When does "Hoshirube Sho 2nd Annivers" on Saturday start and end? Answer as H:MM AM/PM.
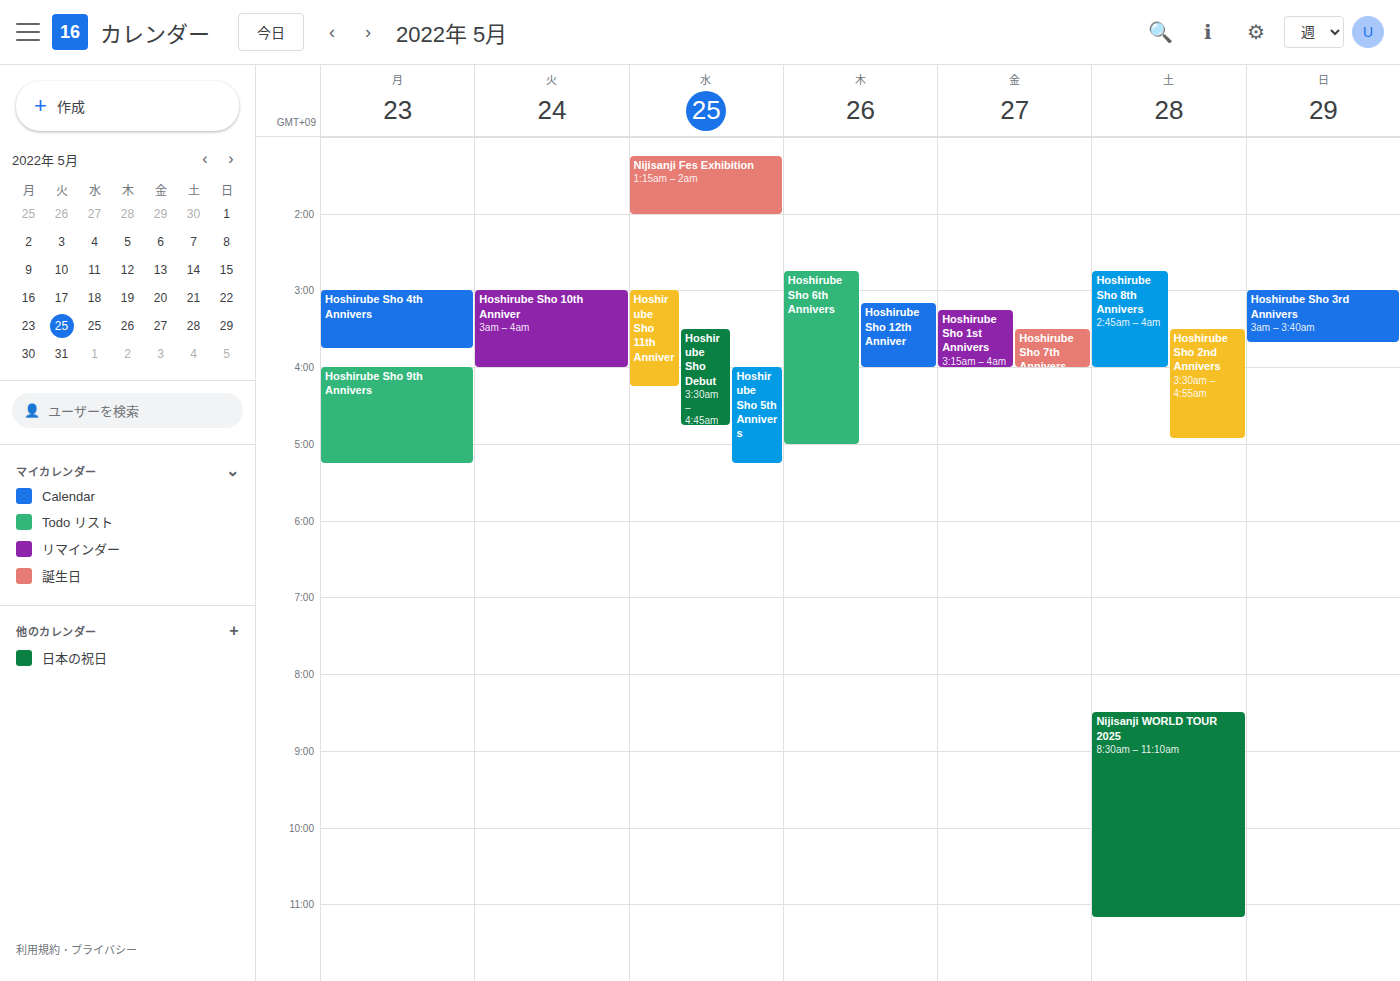
3:30 AM to 4:55 AM